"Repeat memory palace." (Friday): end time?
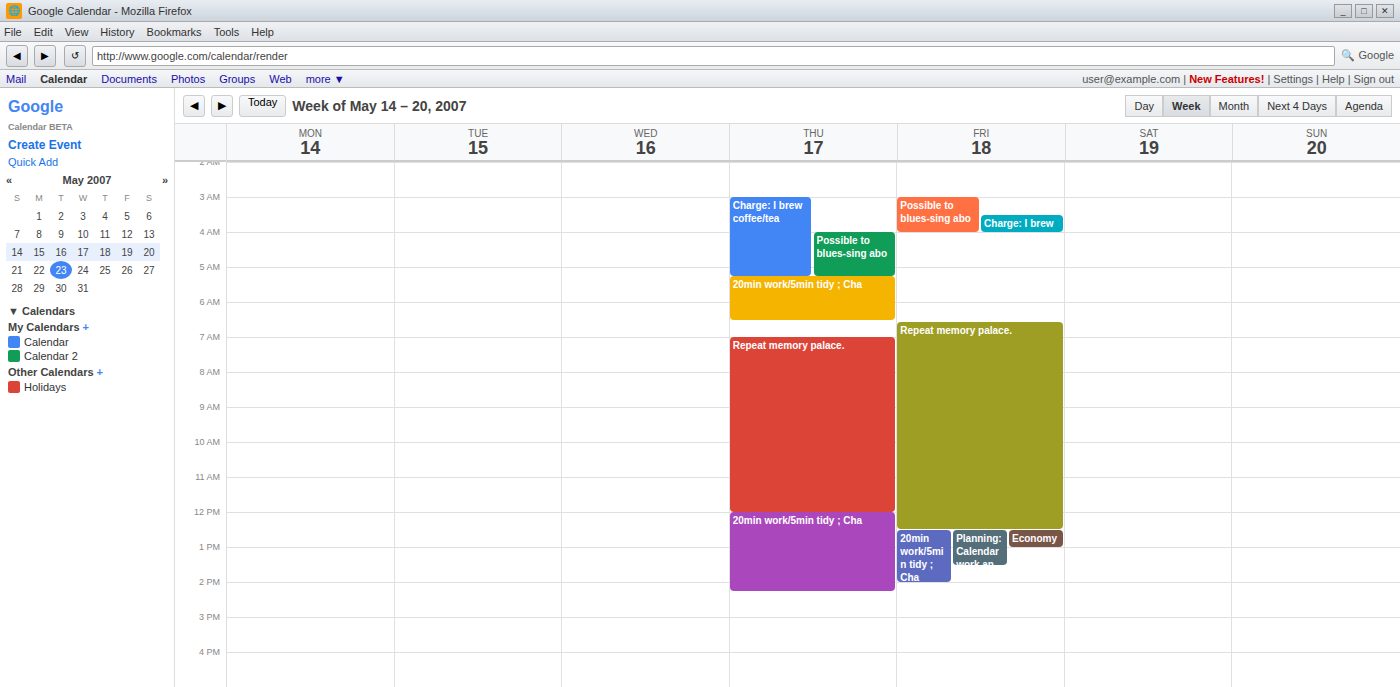
12:30